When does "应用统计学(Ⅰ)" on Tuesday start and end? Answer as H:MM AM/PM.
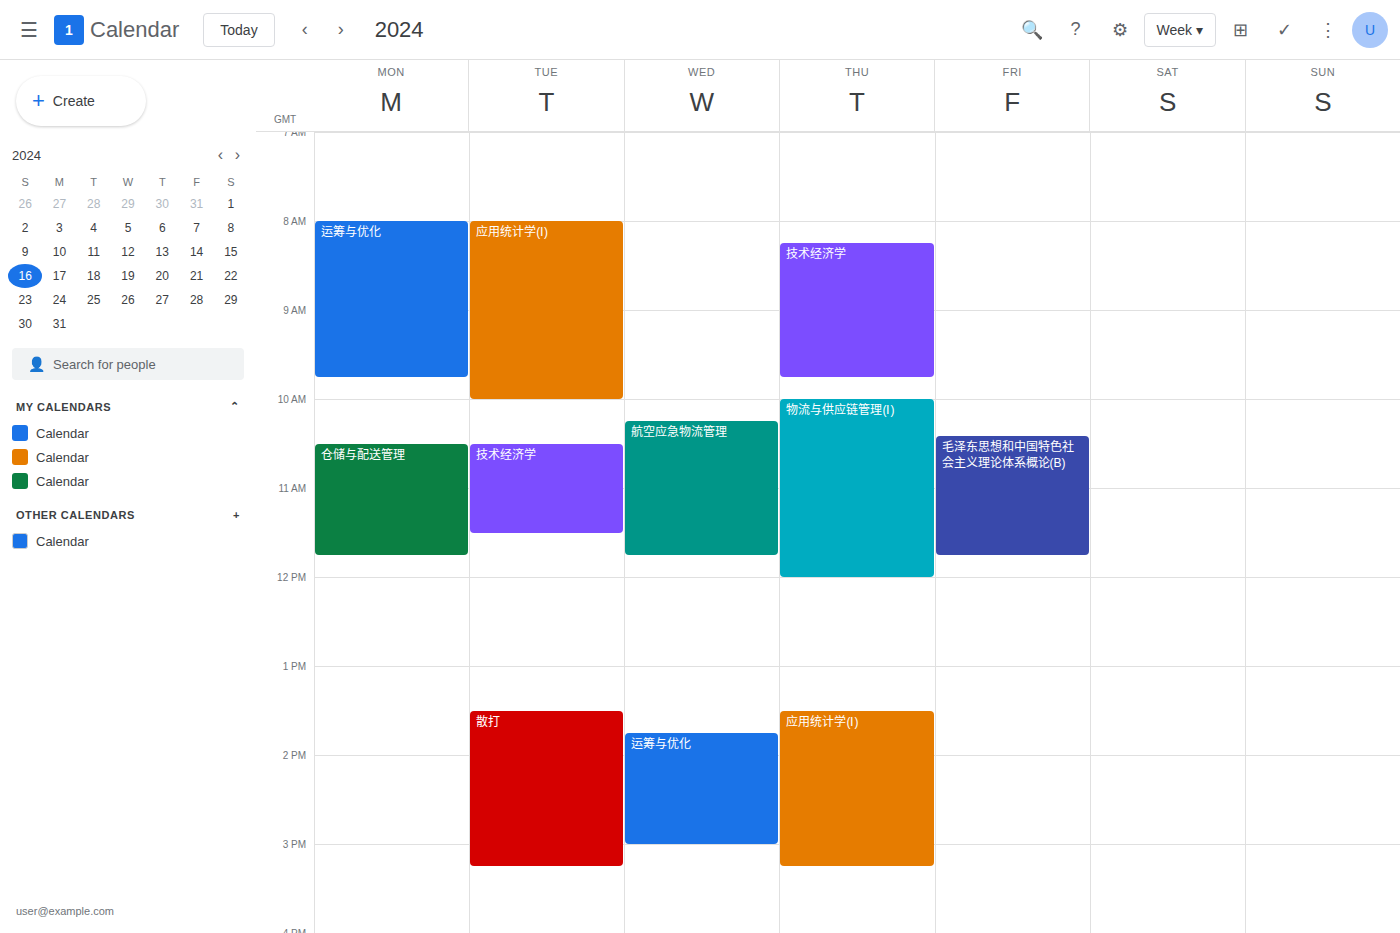
8:00 AM to 10:00 AM